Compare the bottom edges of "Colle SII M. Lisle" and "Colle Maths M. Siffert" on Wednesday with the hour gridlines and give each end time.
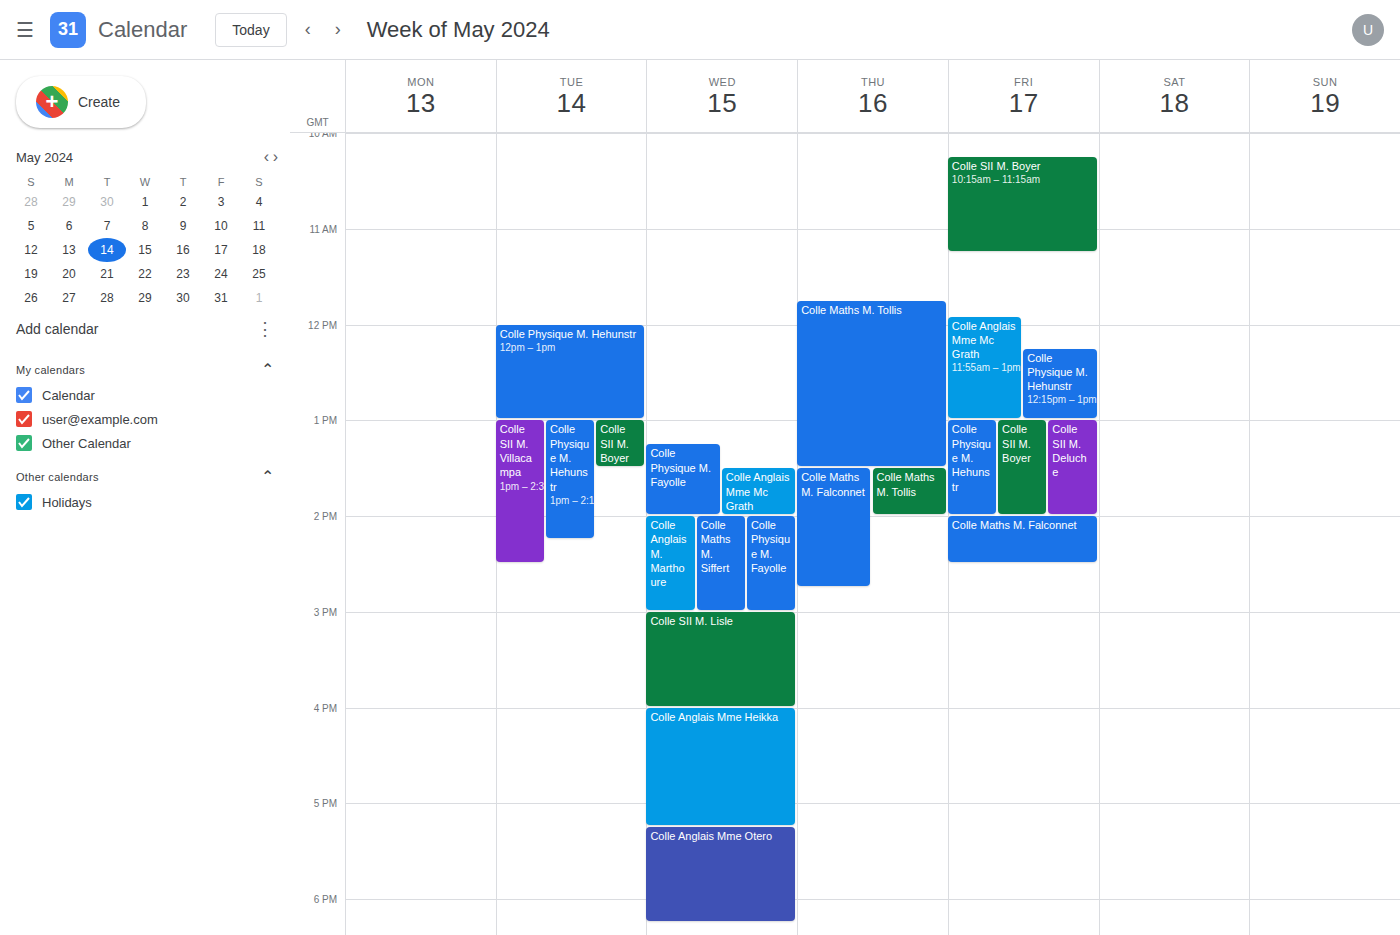
"Colle SII M. Lisle": 4:00 PM, exactly on the 4 PM line. "Colle Maths M. Siffert": 3:00 PM, exactly on the 3 PM line.